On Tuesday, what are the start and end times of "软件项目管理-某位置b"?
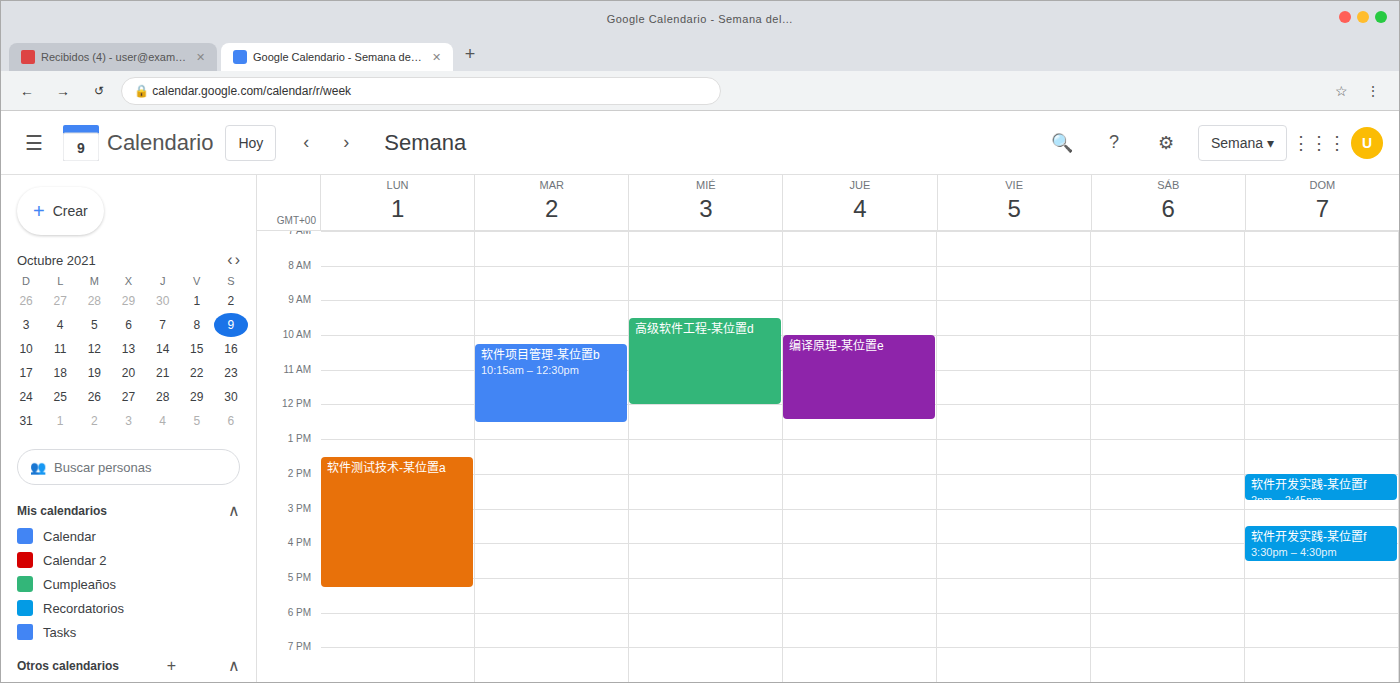
10:15 AM to 12:30 PM